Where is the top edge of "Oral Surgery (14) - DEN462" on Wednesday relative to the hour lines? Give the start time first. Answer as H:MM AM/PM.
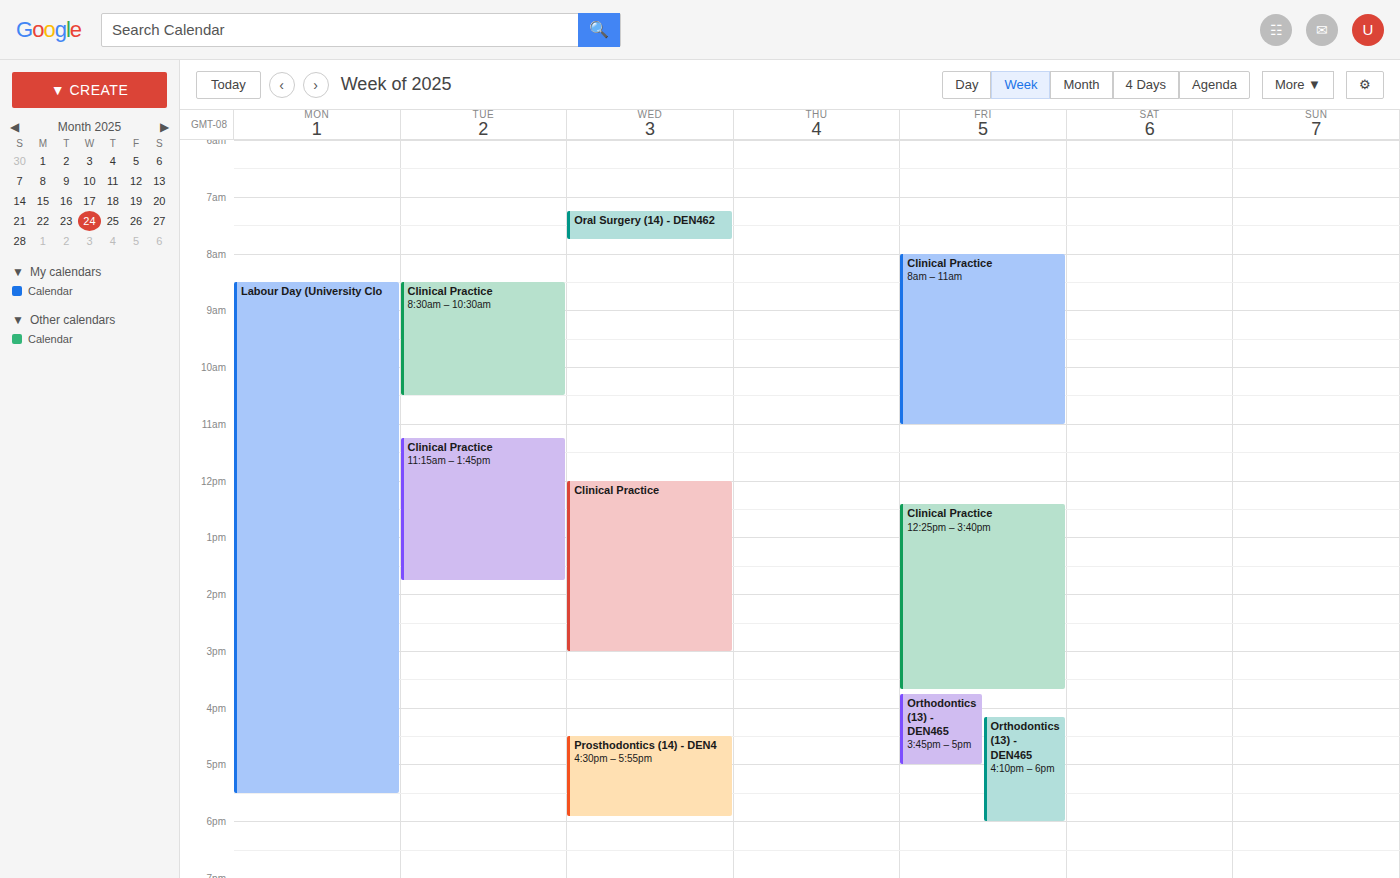
7:15 AM -- neither: a quarter of the way from the 7 AM line to the 8 AM line.